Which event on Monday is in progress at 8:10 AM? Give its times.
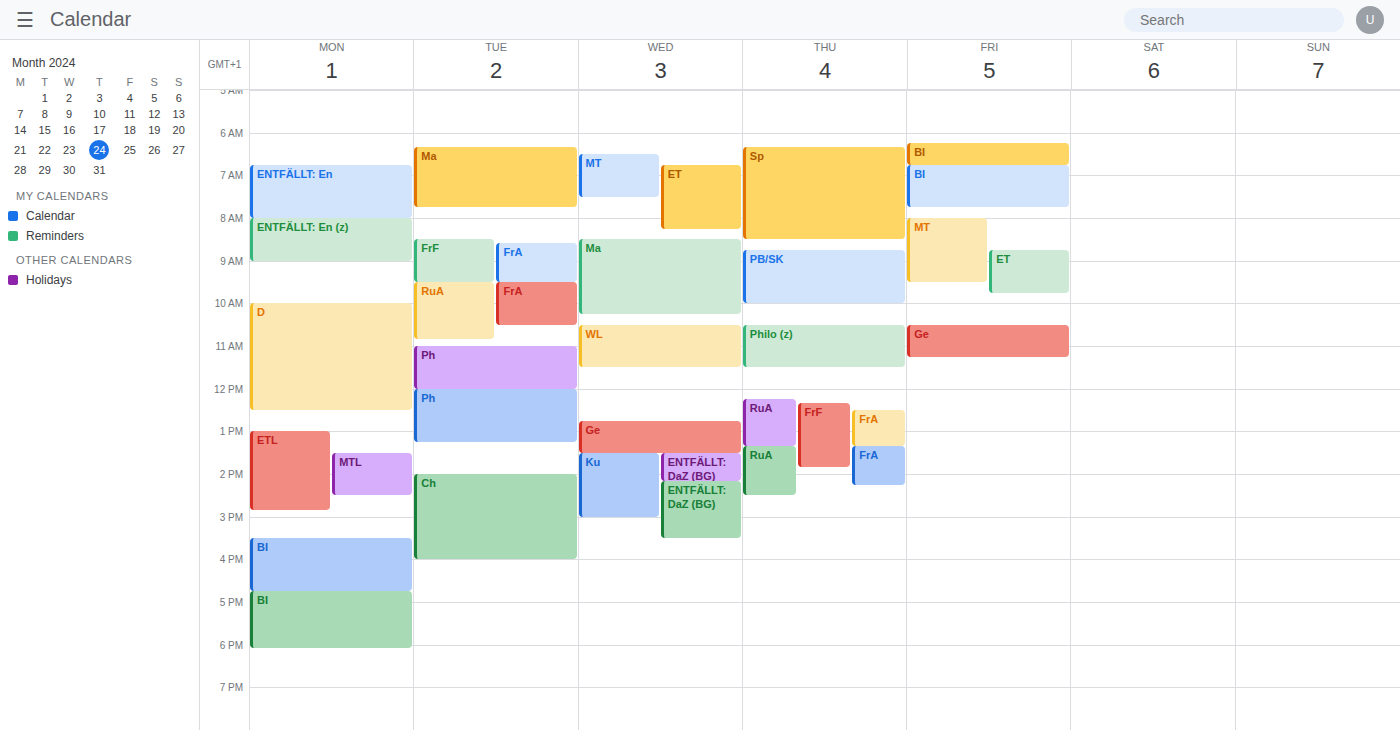
"ENTFÄLLT: En (z)", 8:00 AM to 9:00 AM